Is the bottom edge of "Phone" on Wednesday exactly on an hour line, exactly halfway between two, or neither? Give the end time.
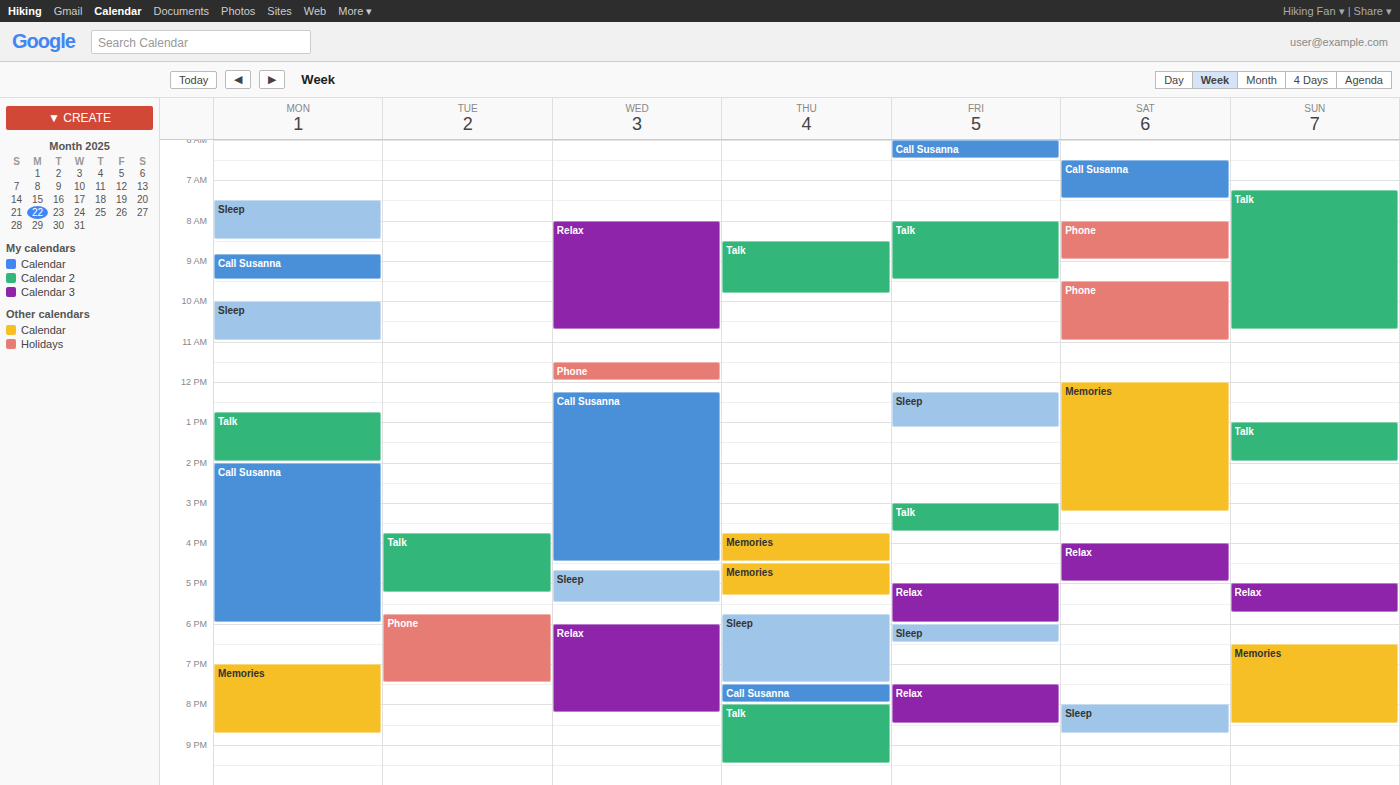
12:00 PM -- exactly on the 12 PM line.